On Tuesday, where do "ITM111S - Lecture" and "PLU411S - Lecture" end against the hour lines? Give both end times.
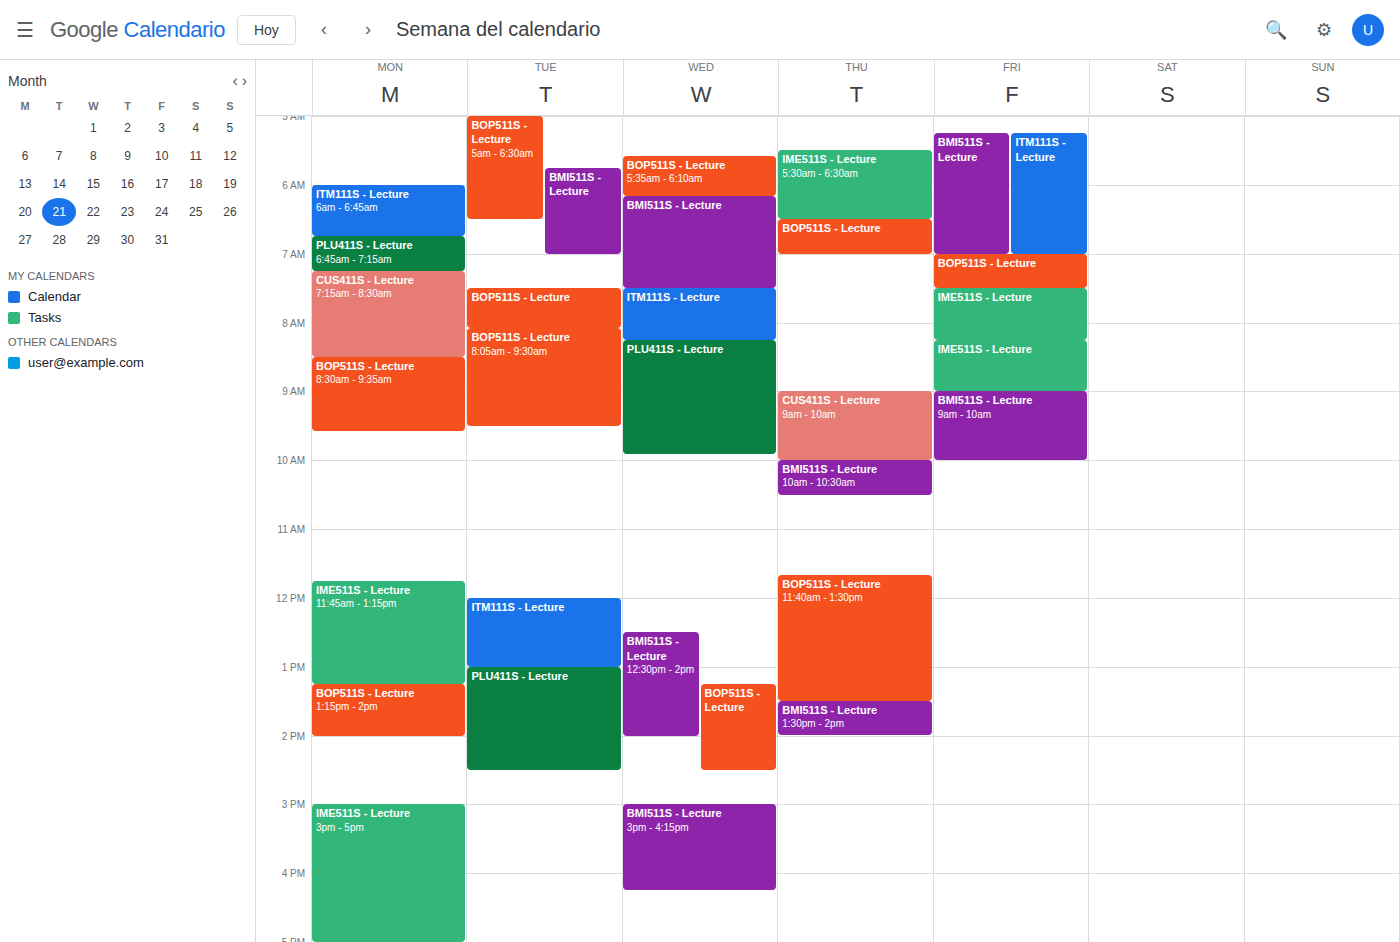
"ITM111S - Lecture": 1:00 PM, exactly on the 1 PM line. "PLU411S - Lecture": 2:30 PM, halfway between the 2 PM and 3 PM lines.